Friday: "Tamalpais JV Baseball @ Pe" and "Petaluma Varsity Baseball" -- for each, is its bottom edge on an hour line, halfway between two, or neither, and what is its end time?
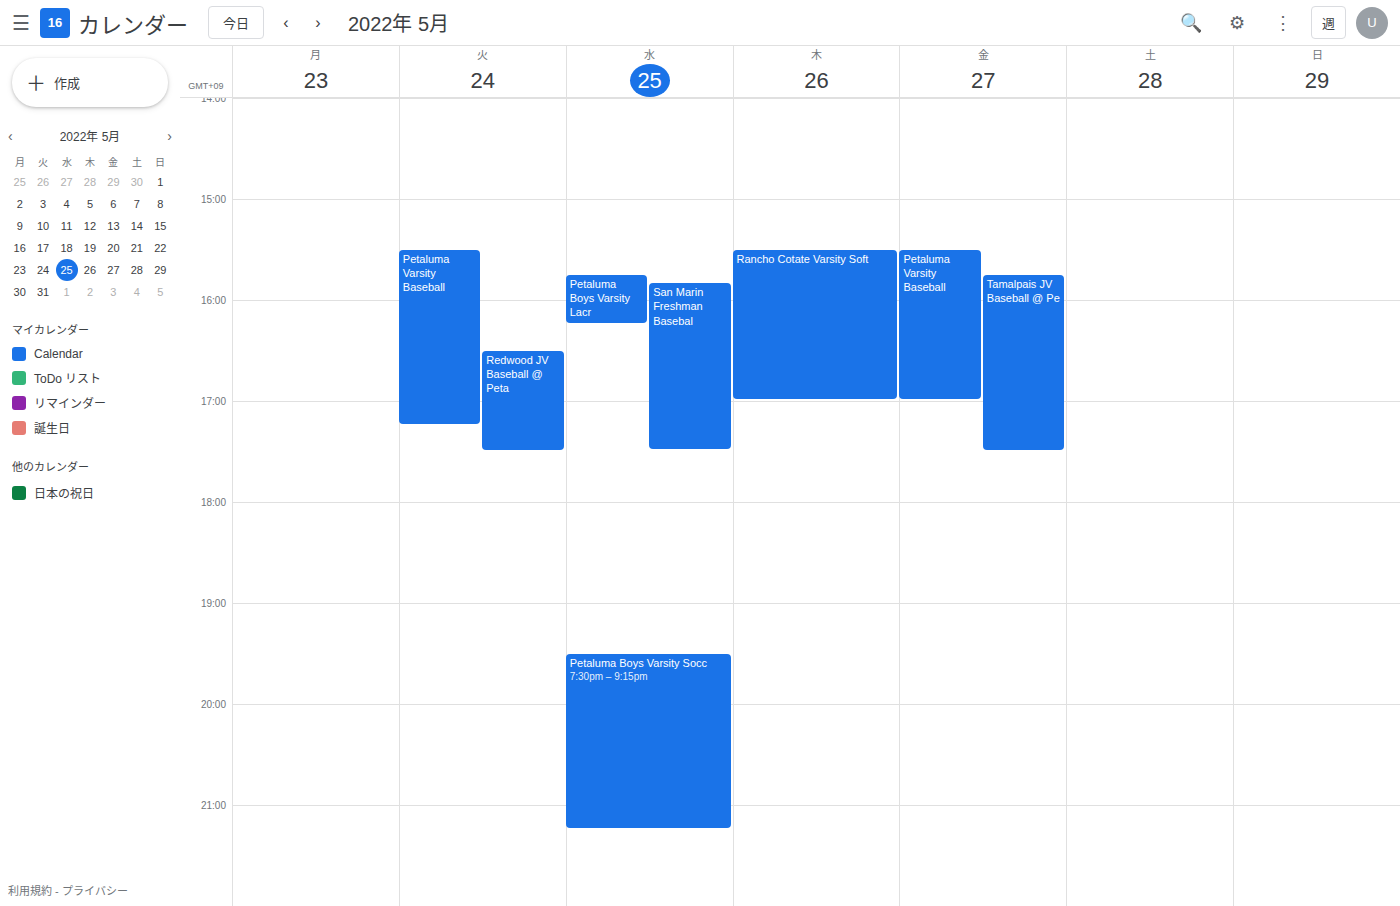
"Tamalpais JV Baseball @ Pe": 5:30 PM, halfway between the 5 PM and 6 PM lines. "Petaluma Varsity Baseball": 5:00 PM, exactly on the 5 PM line.